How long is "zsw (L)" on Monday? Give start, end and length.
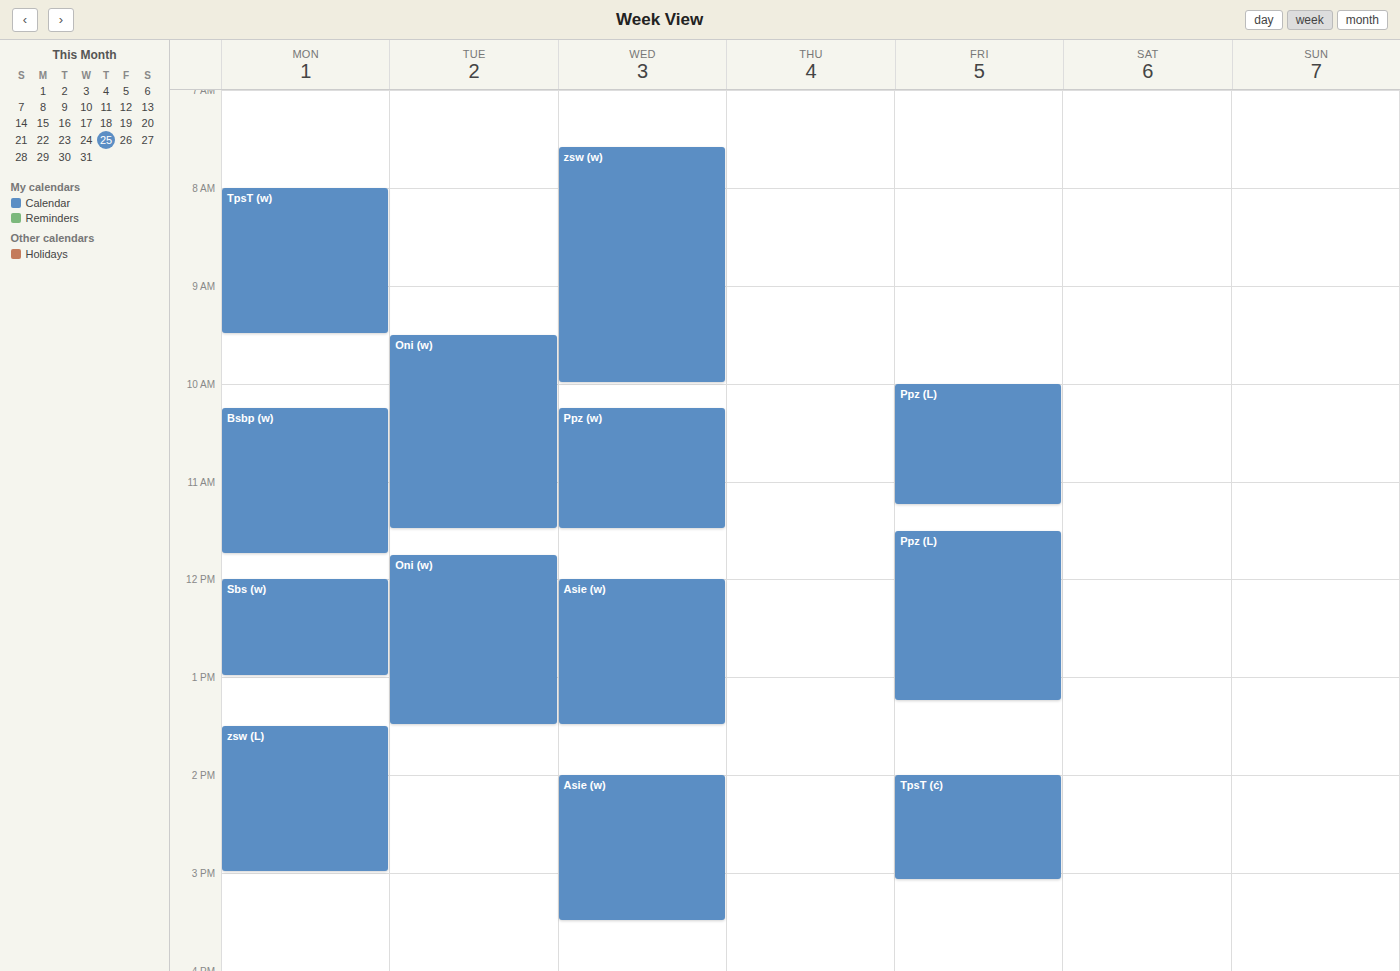
1:30 PM to 3:00 PM, 1 hour 30 minutes